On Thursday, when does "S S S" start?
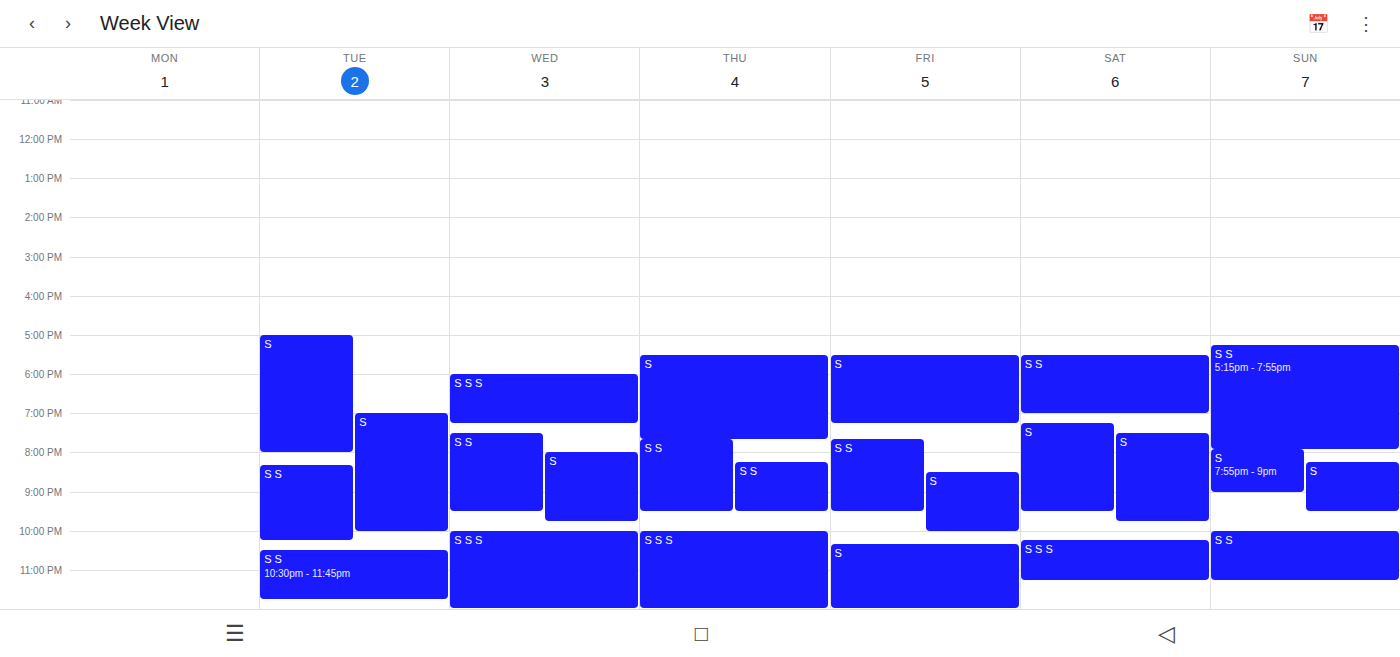
10:00 PM